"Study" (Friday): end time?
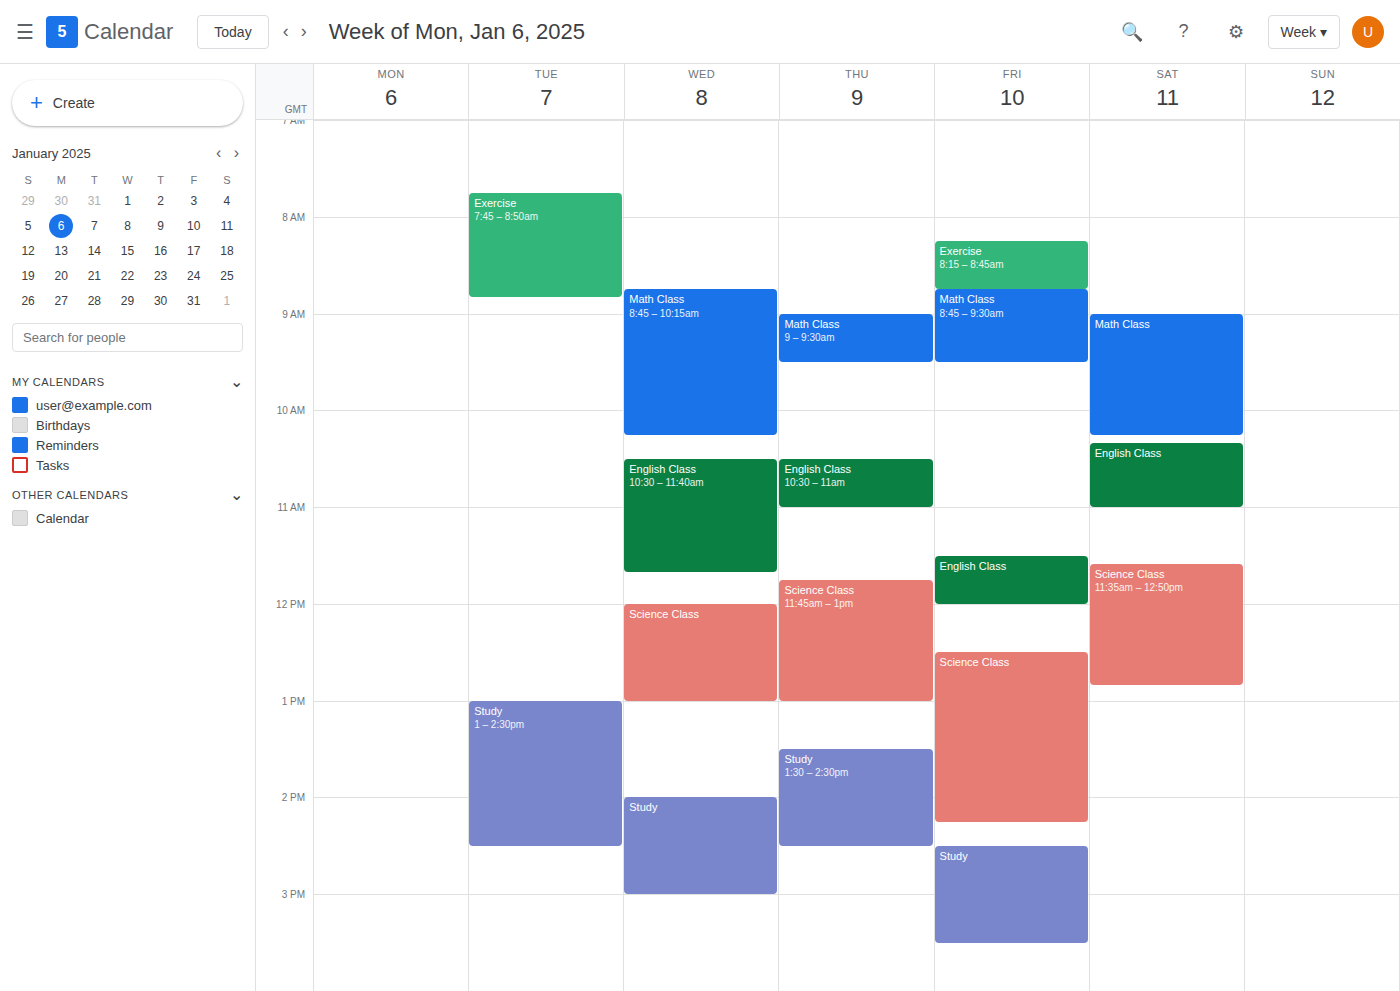
3:30 PM